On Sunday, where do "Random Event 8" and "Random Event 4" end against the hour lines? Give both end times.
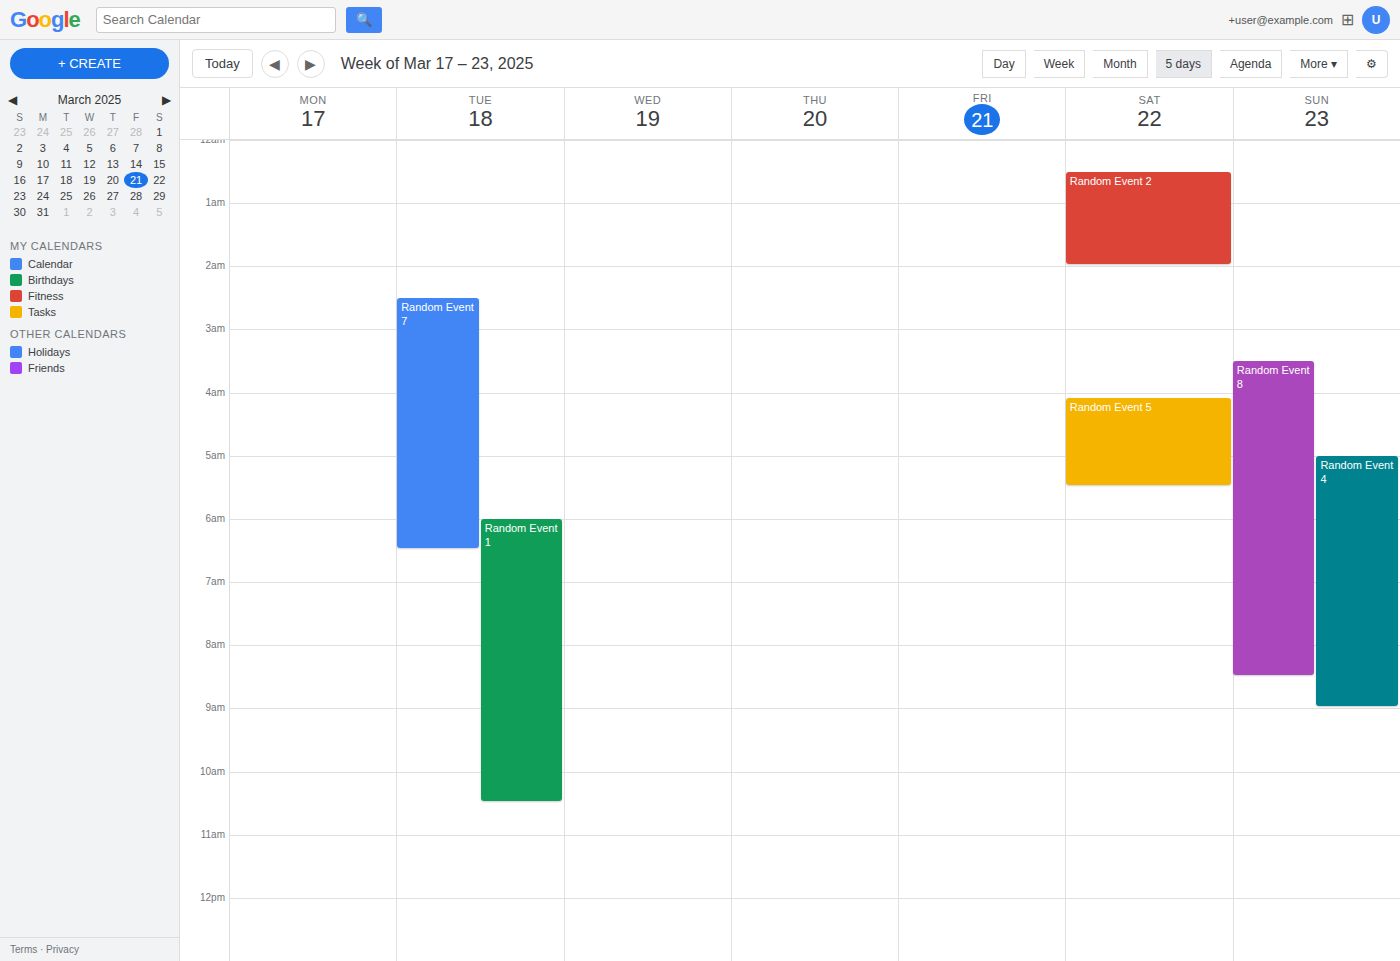
"Random Event 8": 8:30 AM, halfway between the 8 AM and 9 AM lines. "Random Event 4": 9:00 AM, exactly on the 9 AM line.